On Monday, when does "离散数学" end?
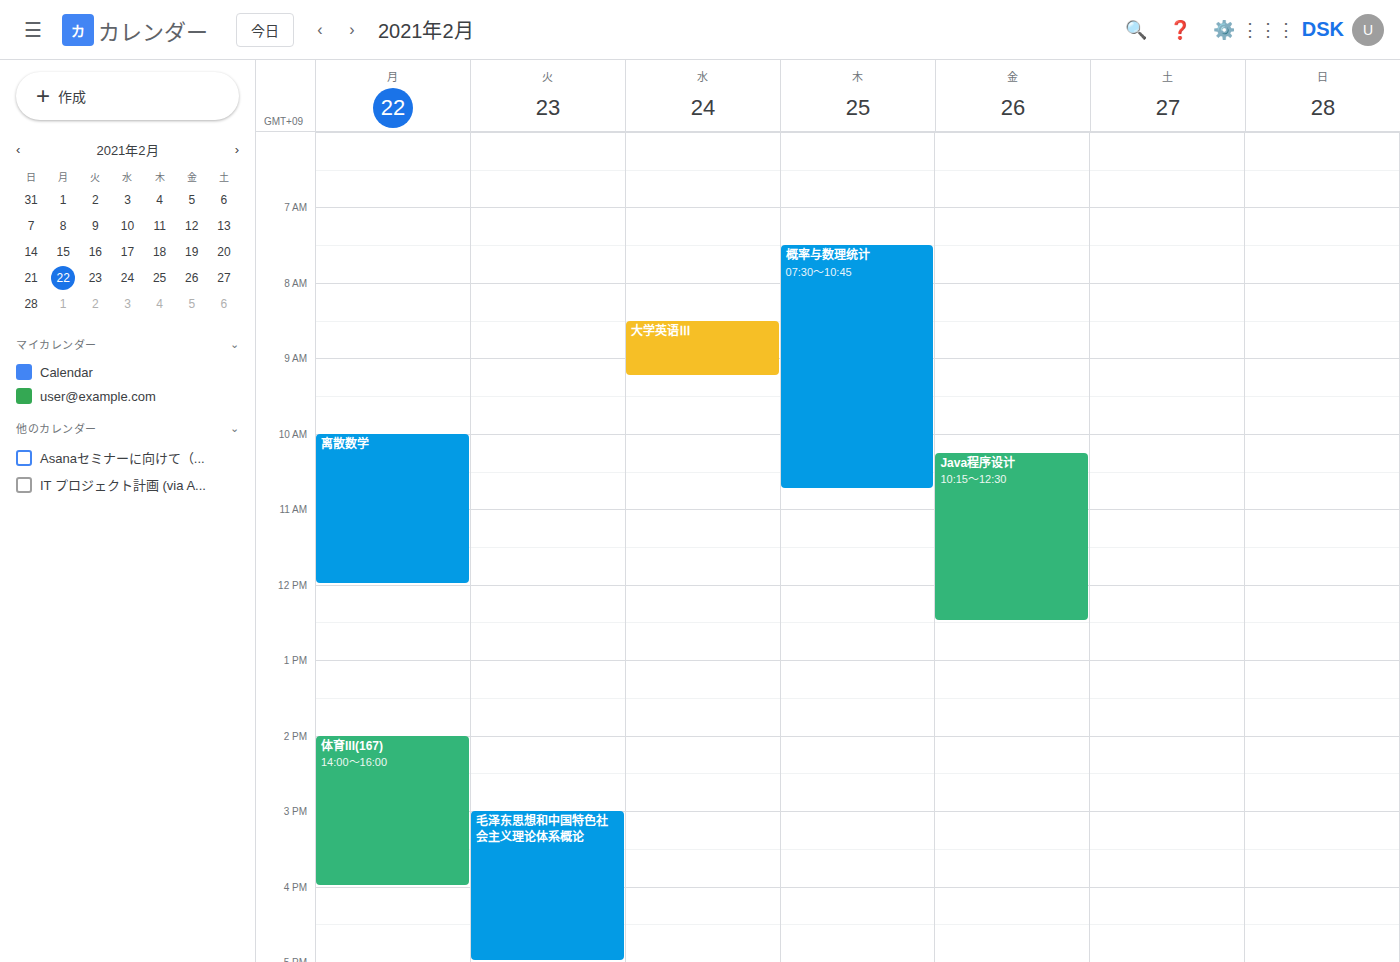
12:00